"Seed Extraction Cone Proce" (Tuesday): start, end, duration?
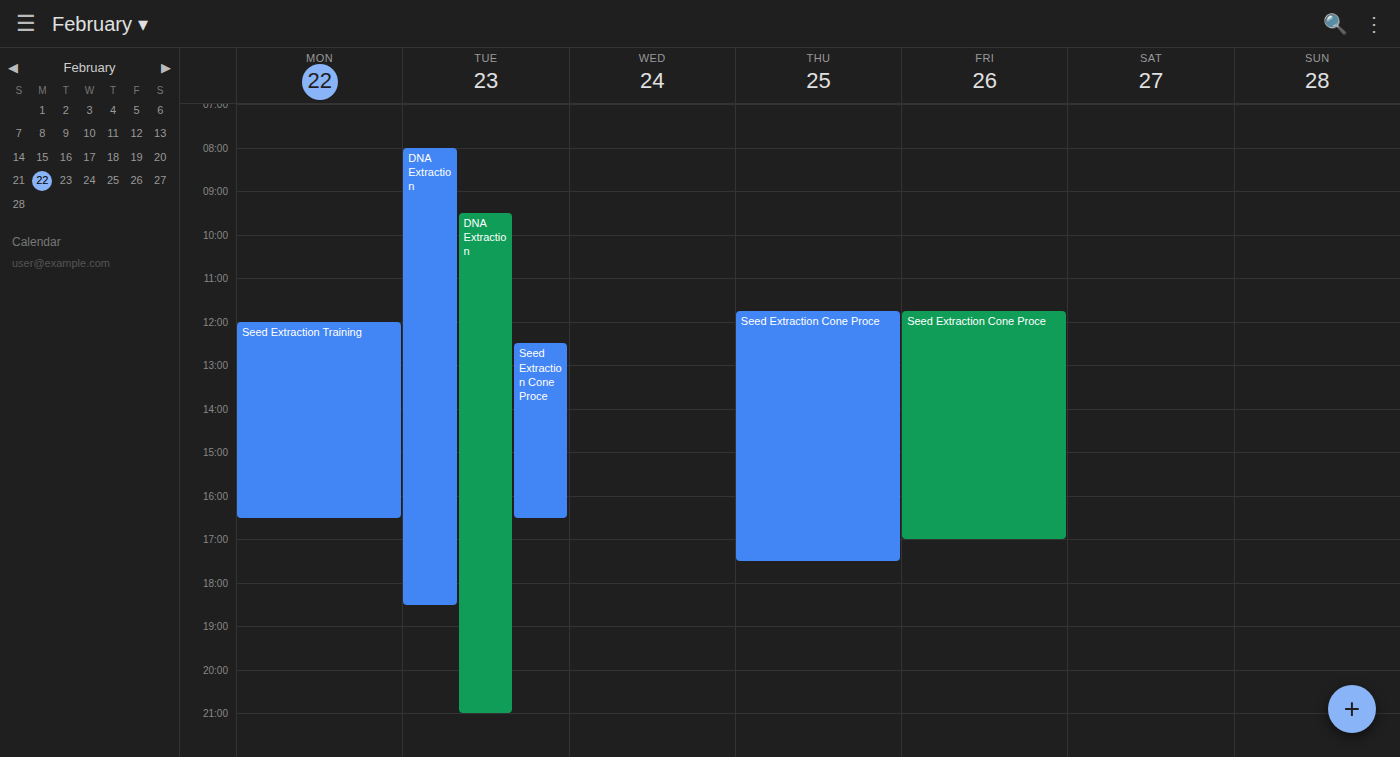
12:30 PM to 4:30 PM, 4 hours